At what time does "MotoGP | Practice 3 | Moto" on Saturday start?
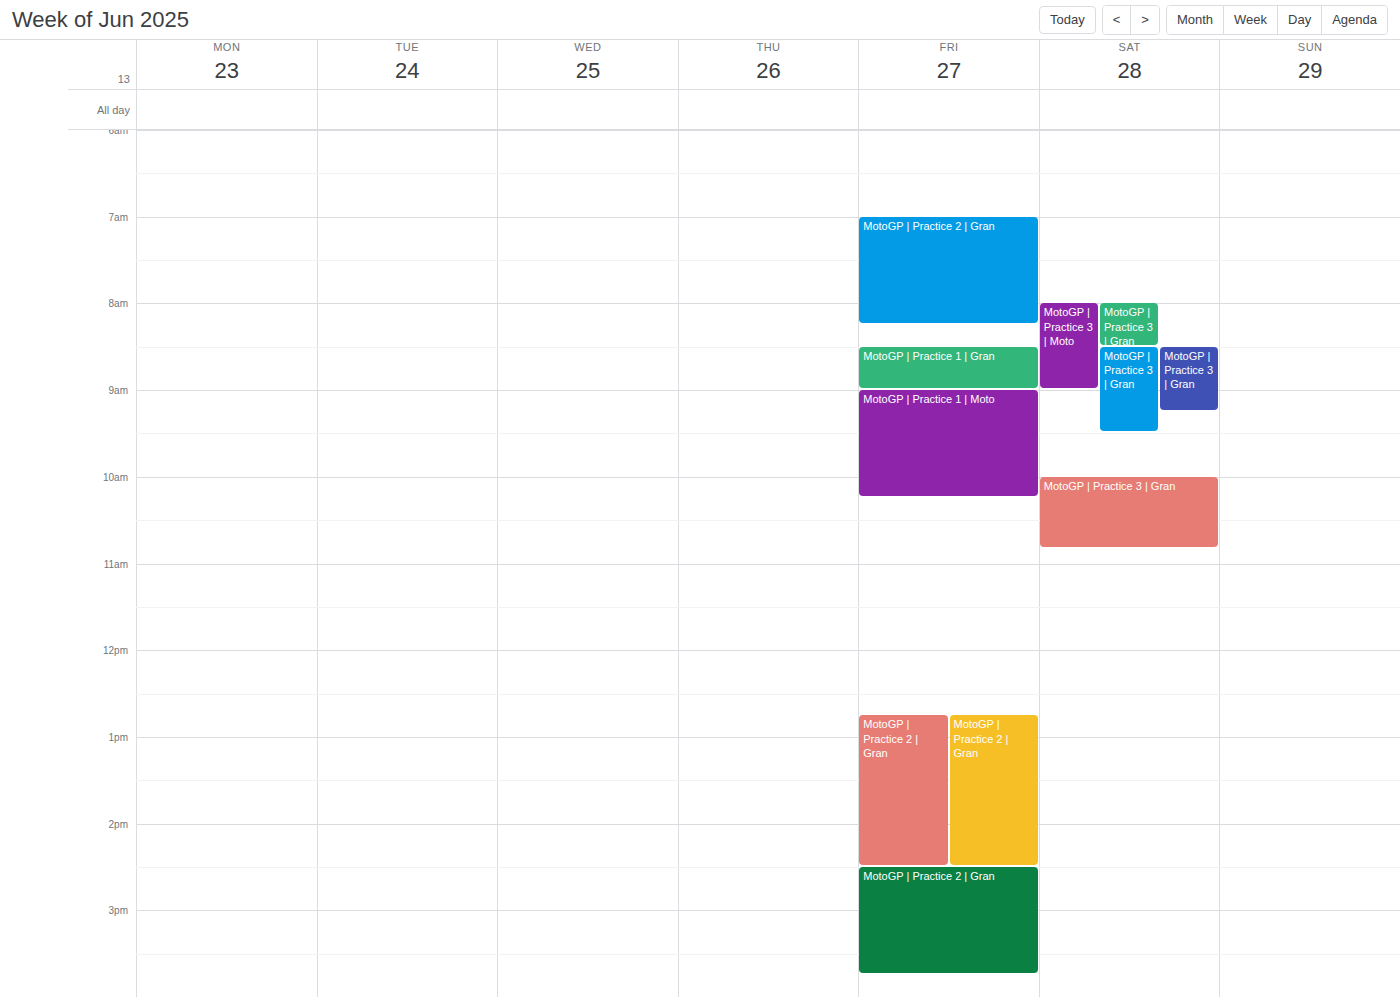
8:00 AM